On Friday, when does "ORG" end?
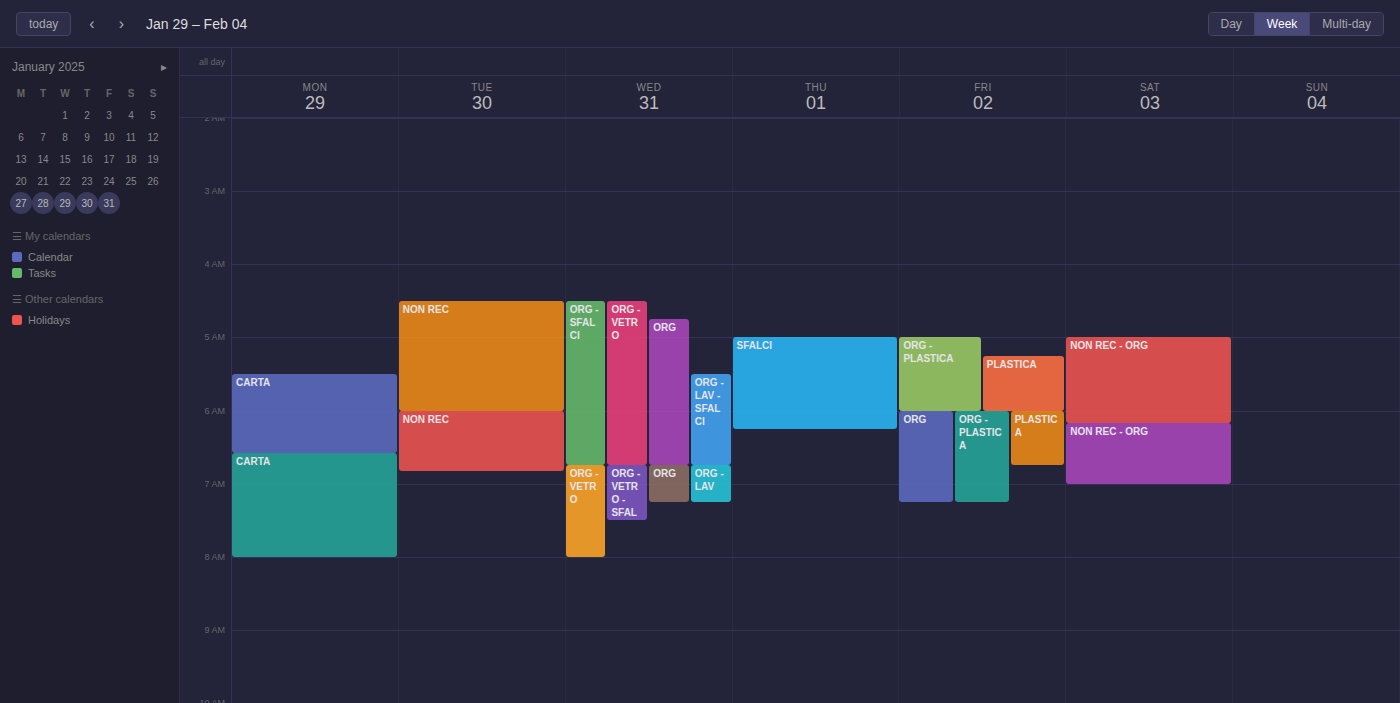
7:15 AM